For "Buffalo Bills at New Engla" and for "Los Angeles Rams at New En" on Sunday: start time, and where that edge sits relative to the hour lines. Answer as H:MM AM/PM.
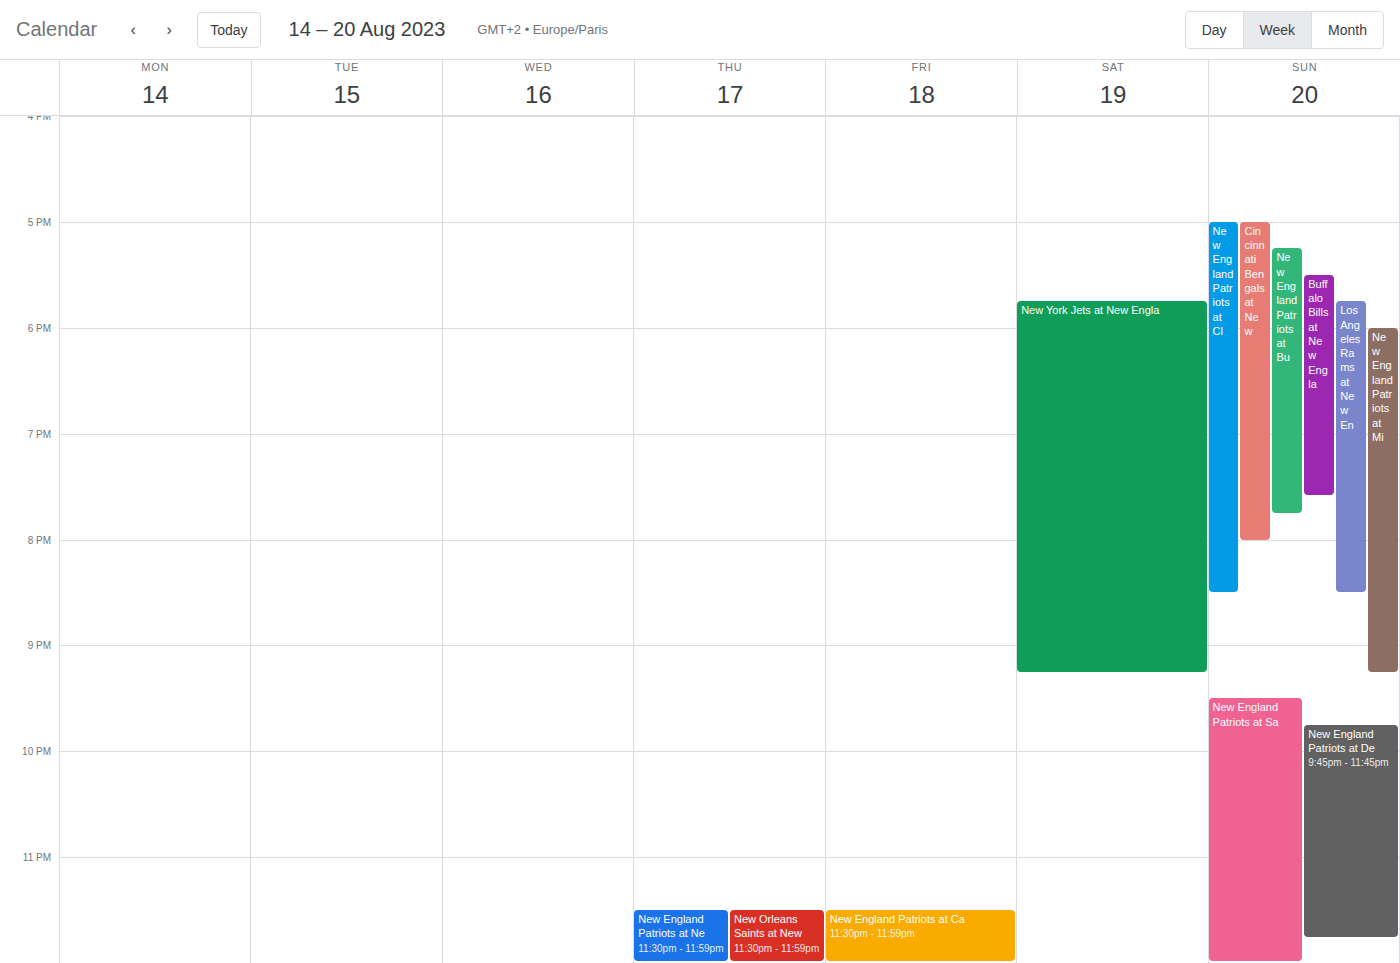
"Buffalo Bills at New Engla": 5:30 PM, halfway between the 5 PM and 6 PM lines. "Los Angeles Rams at New En": 5:45 PM, neither: three quarters of the way from the 5 PM line to the 6 PM line.